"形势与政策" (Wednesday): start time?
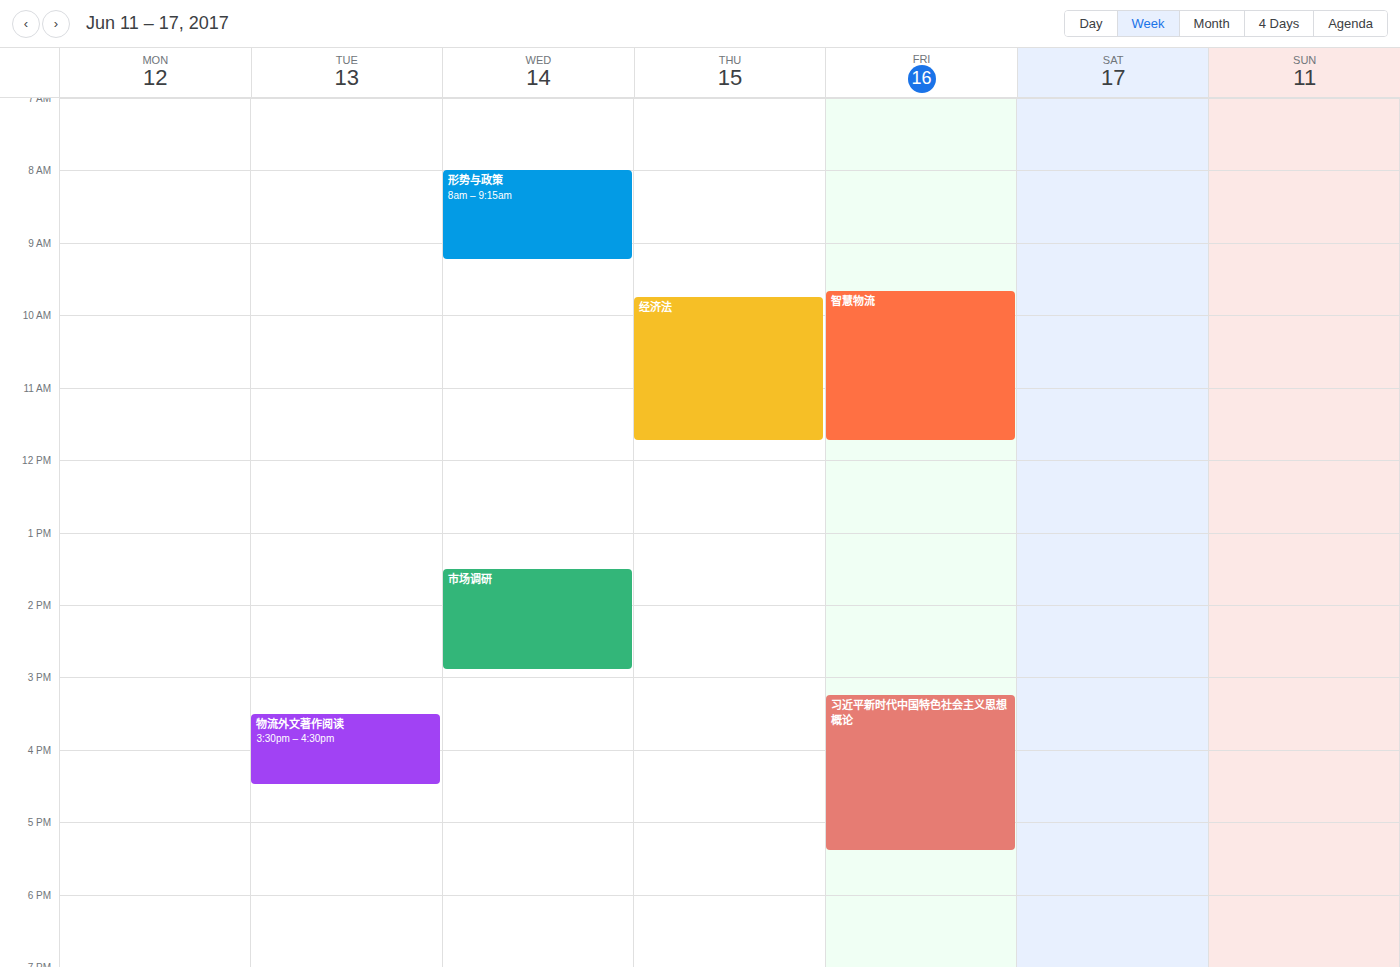
8:00 AM